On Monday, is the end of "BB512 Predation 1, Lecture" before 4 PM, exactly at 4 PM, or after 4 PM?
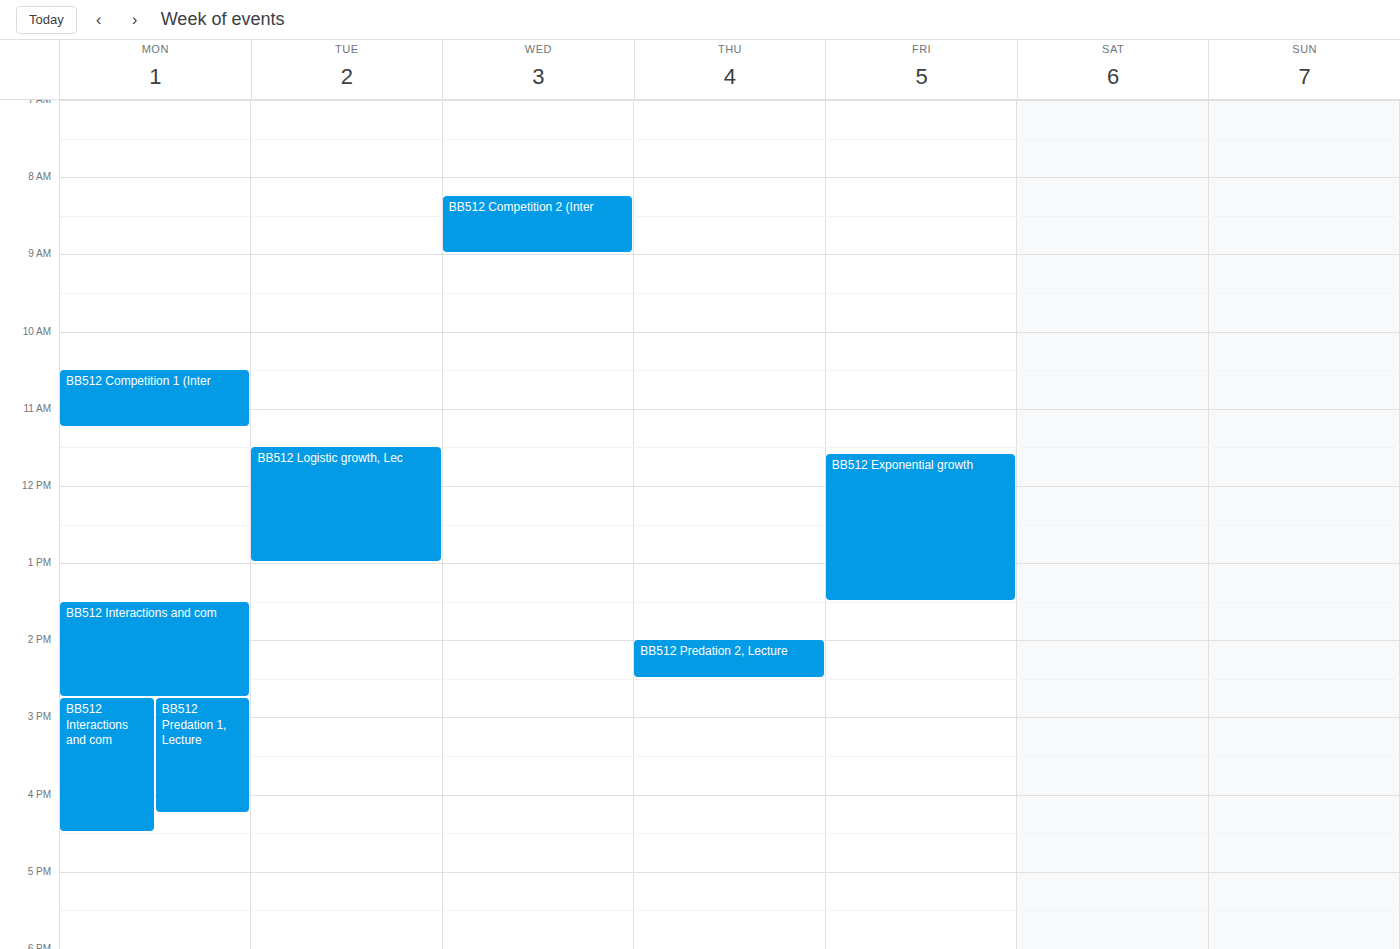
4:15 PM -- after 4 PM, 15 minutes below the 4 PM line.